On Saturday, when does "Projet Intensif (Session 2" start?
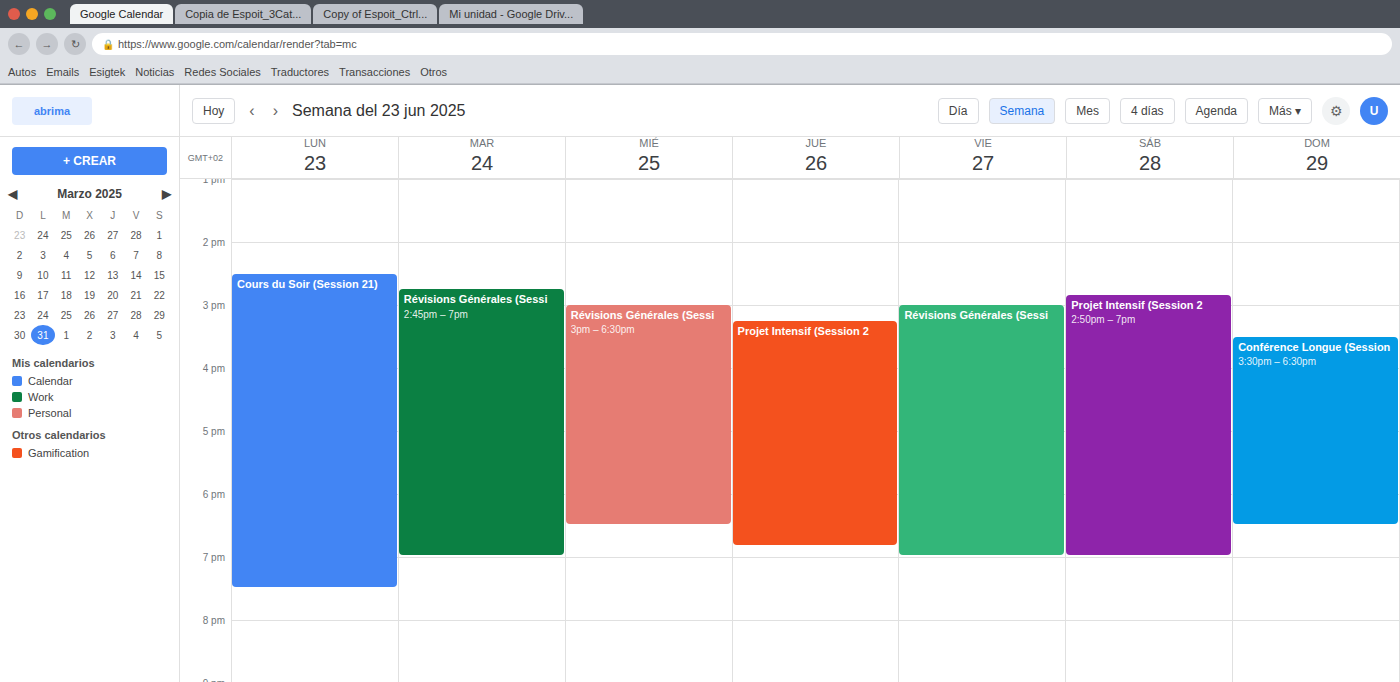
14:50